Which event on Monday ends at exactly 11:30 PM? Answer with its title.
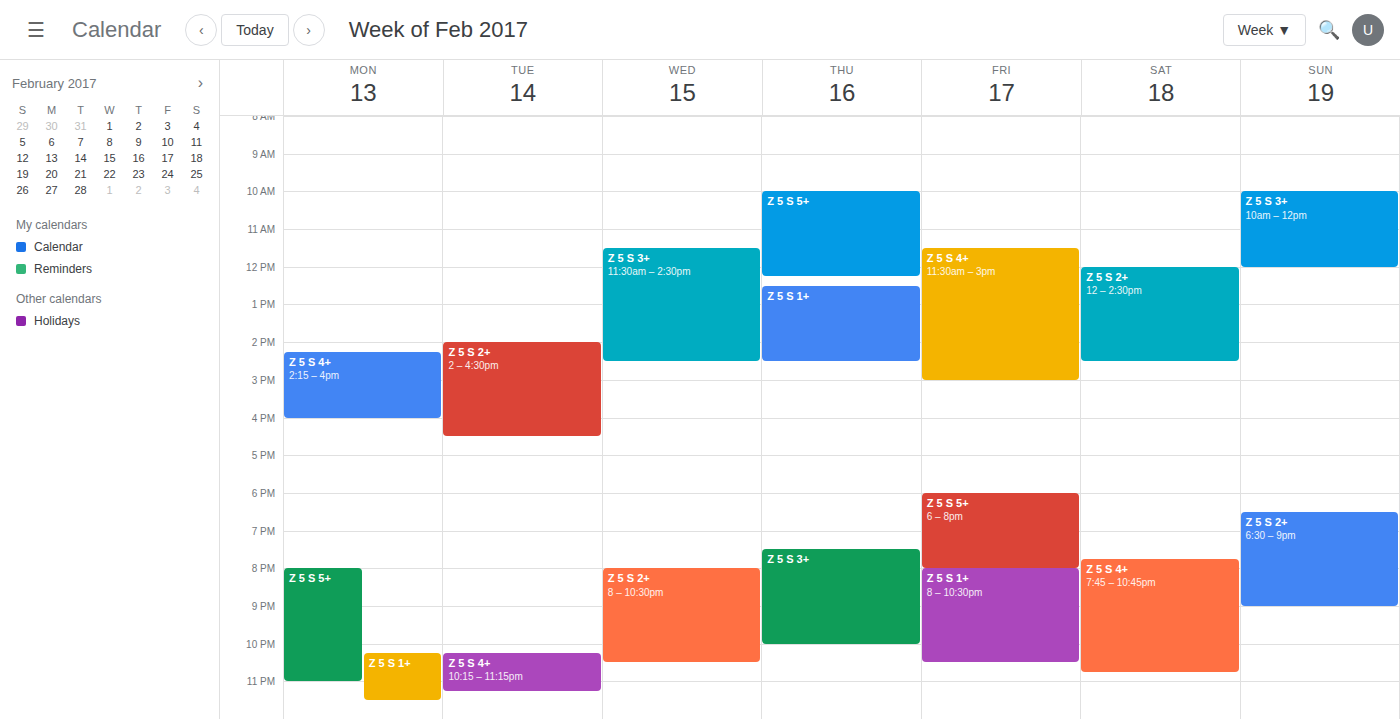
"Z 5 S 1+"